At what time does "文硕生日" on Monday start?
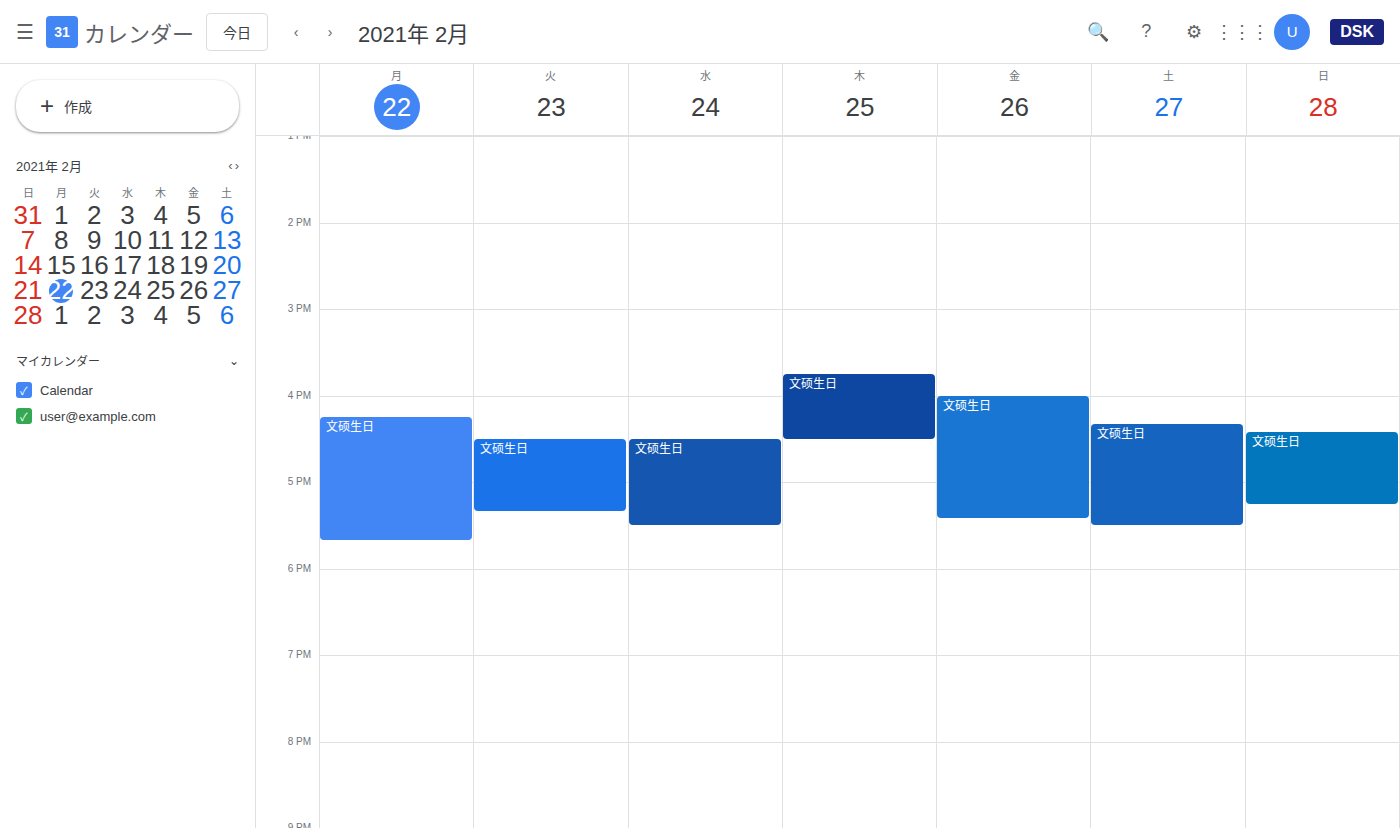
4:15 PM